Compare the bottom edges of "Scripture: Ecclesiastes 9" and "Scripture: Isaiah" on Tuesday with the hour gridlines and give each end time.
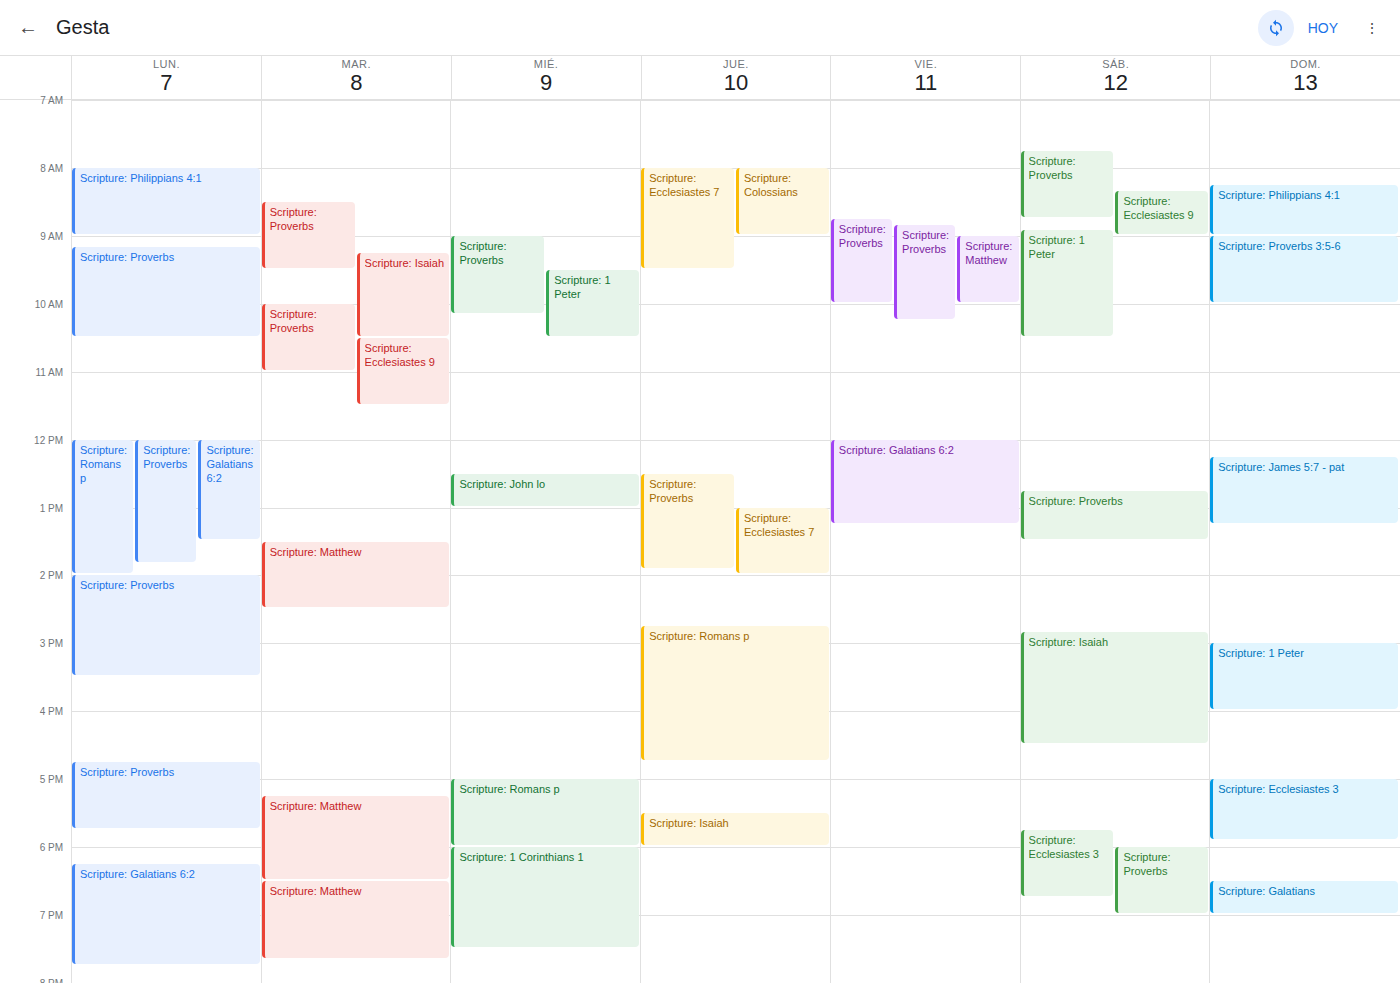
"Scripture: Ecclesiastes 9": 11:30 AM, halfway between the 11 AM and 12 PM lines. "Scripture: Isaiah": 10:30 AM, halfway between the 10 AM and 11 AM lines.